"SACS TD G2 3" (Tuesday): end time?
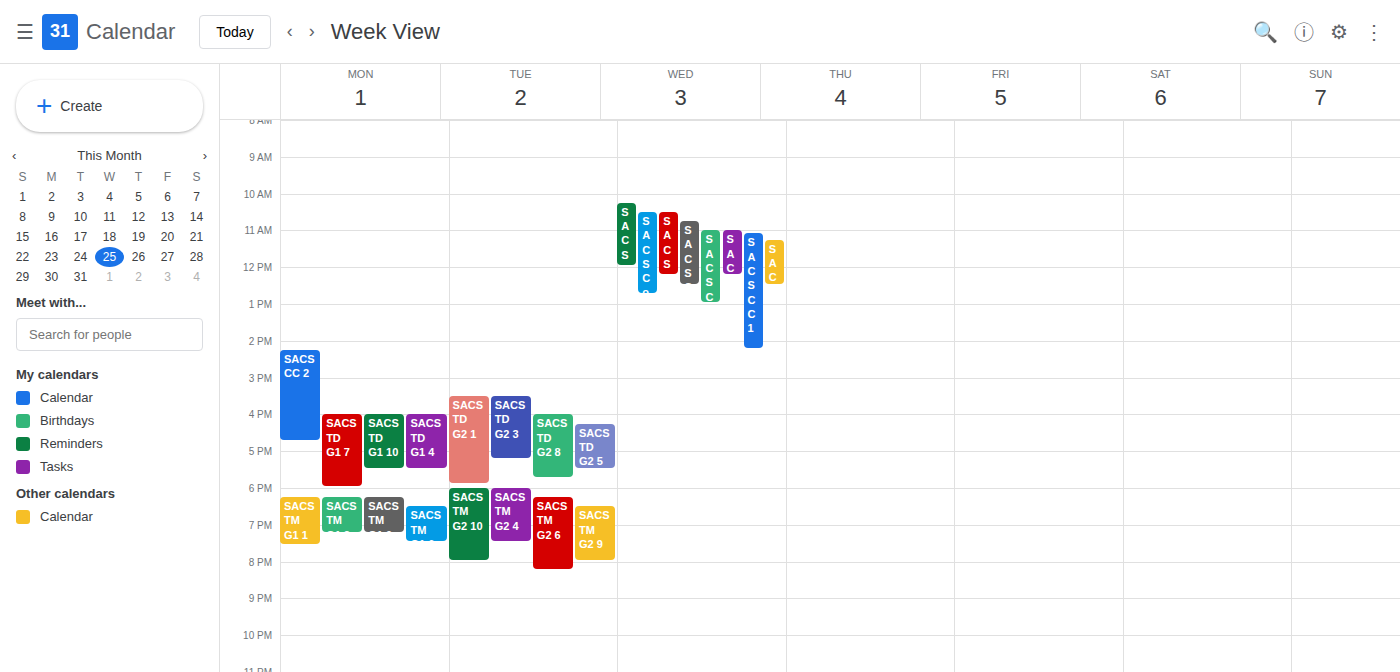
5:15 PM